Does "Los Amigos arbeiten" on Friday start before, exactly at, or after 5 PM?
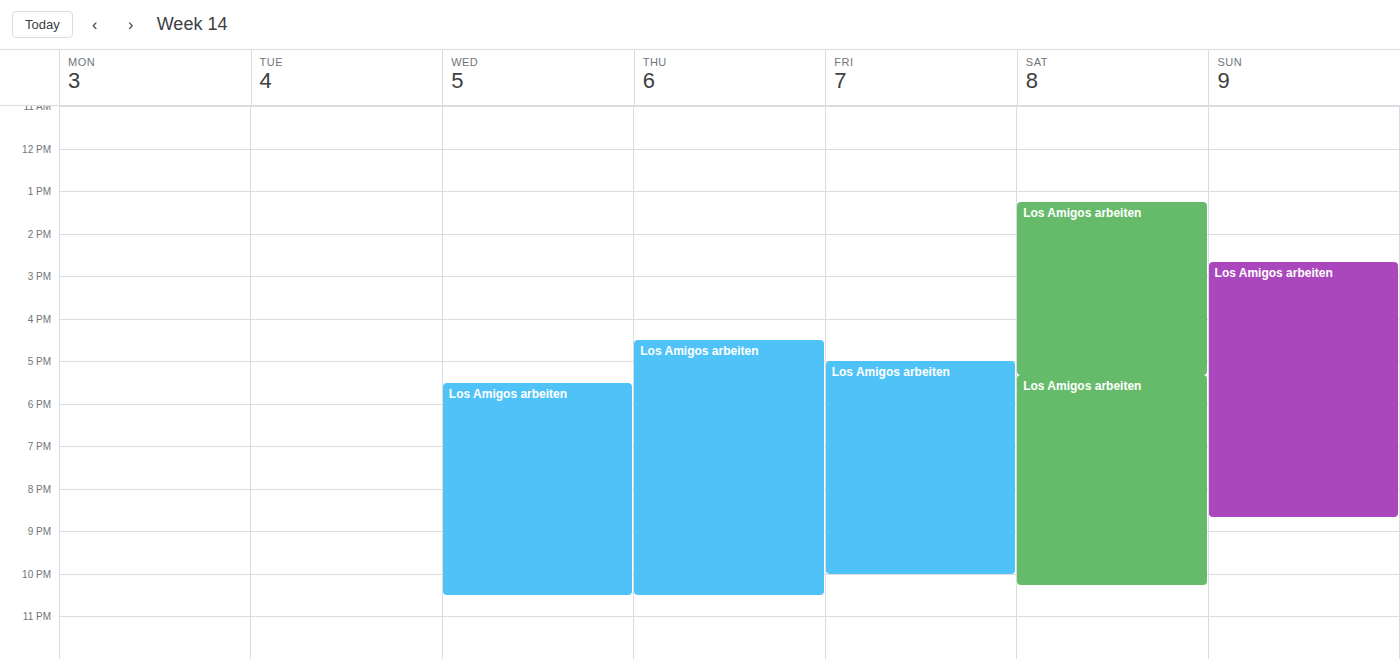
5:00 PM -- exactly at 5 PM, on the 5 PM line.